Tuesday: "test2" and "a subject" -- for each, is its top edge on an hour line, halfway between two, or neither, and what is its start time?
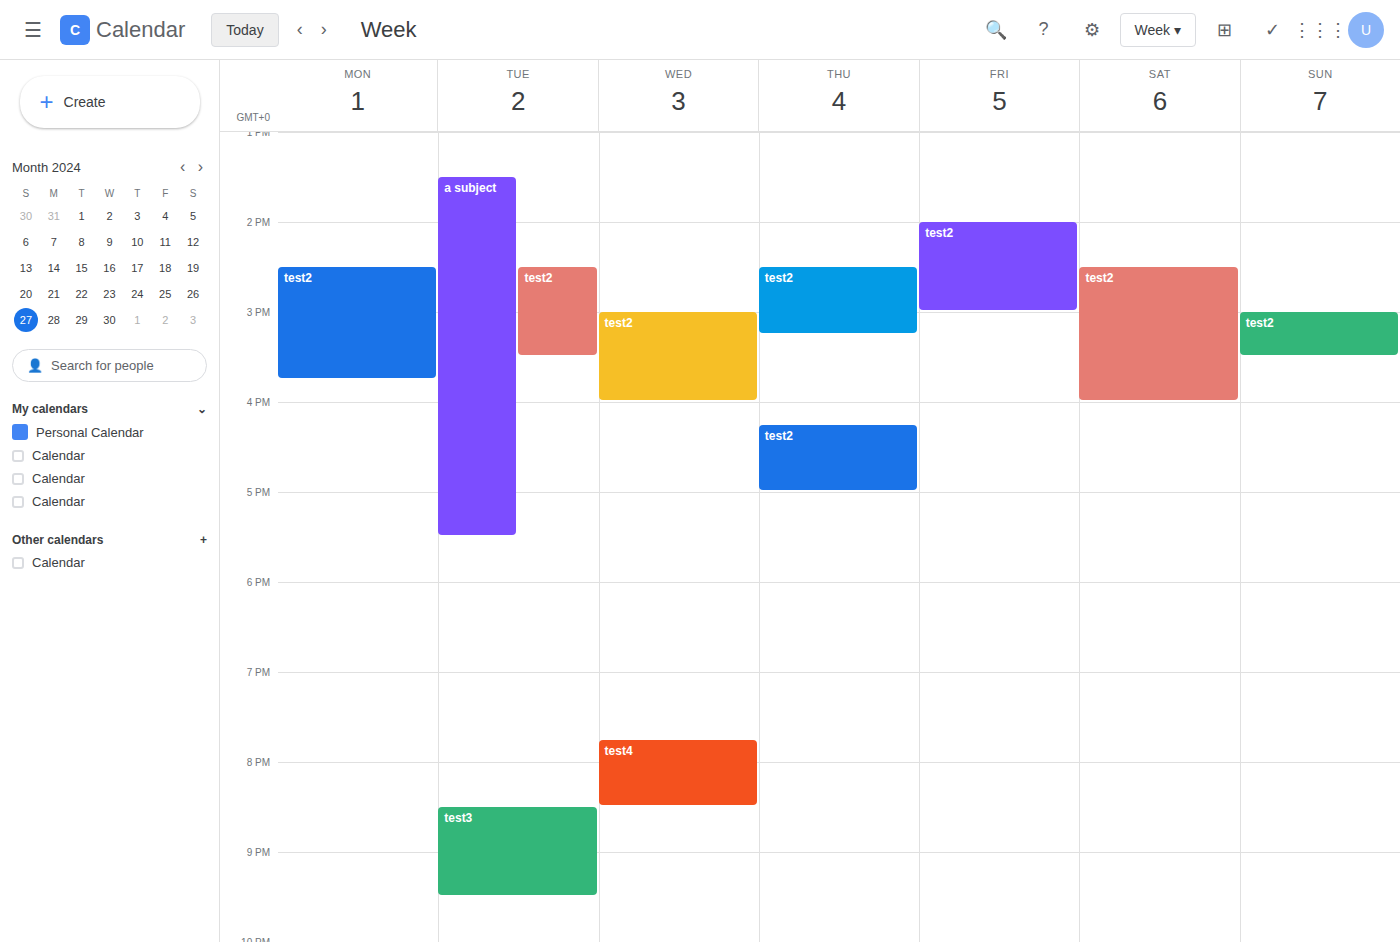
"test2": 2:30 PM, halfway between the 2 PM and 3 PM lines. "a subject": 1:30 PM, halfway between the 1 PM and 2 PM lines.